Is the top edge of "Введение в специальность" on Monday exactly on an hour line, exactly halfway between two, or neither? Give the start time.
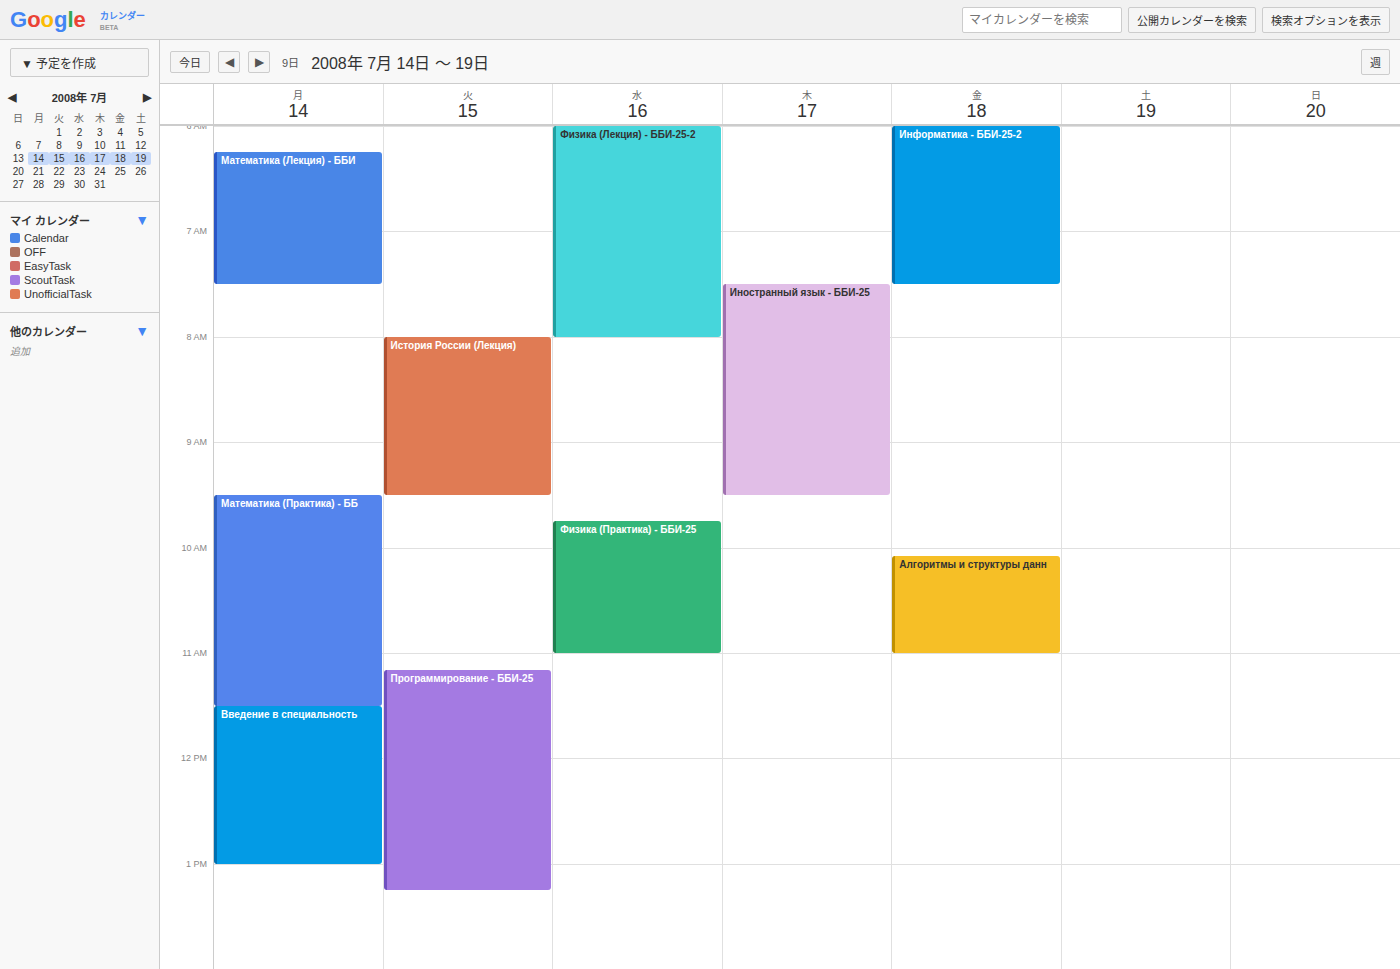
11:30 AM -- halfway between the 11 AM and 12 PM lines.